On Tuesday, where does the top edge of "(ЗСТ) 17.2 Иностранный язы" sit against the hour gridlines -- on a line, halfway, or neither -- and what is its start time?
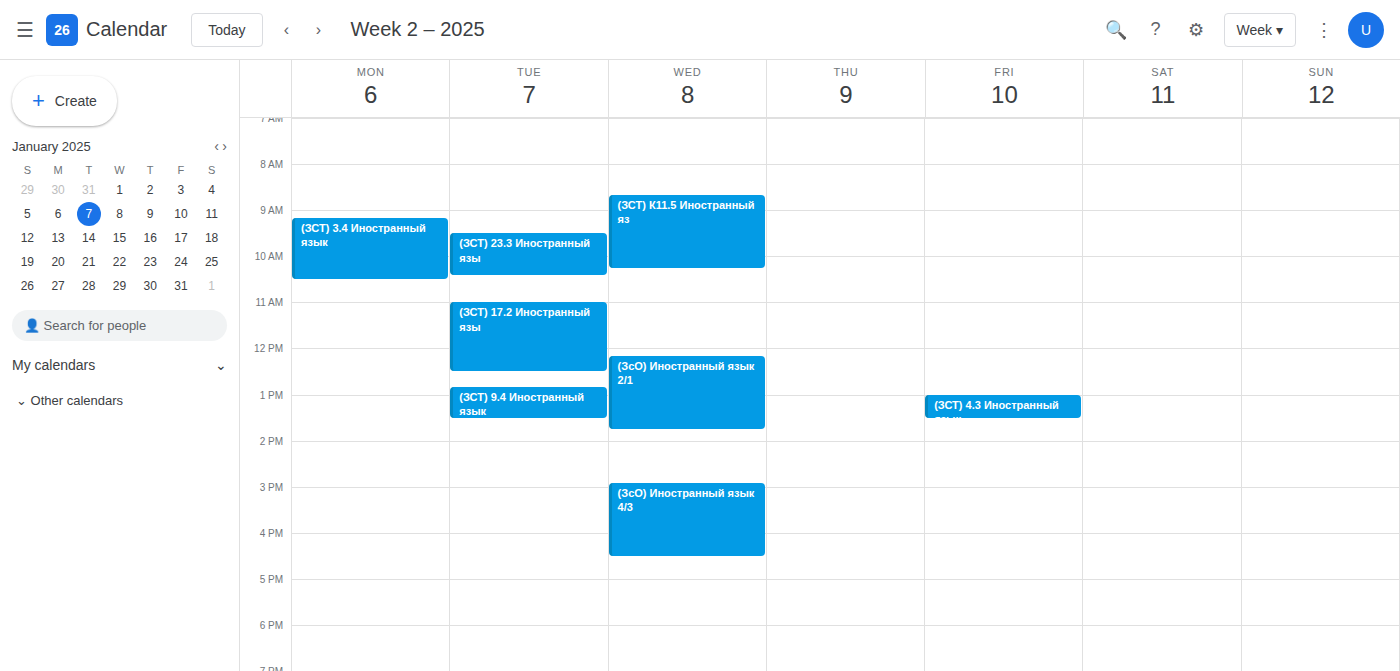
11:00 -- exactly on the 11:00 line.